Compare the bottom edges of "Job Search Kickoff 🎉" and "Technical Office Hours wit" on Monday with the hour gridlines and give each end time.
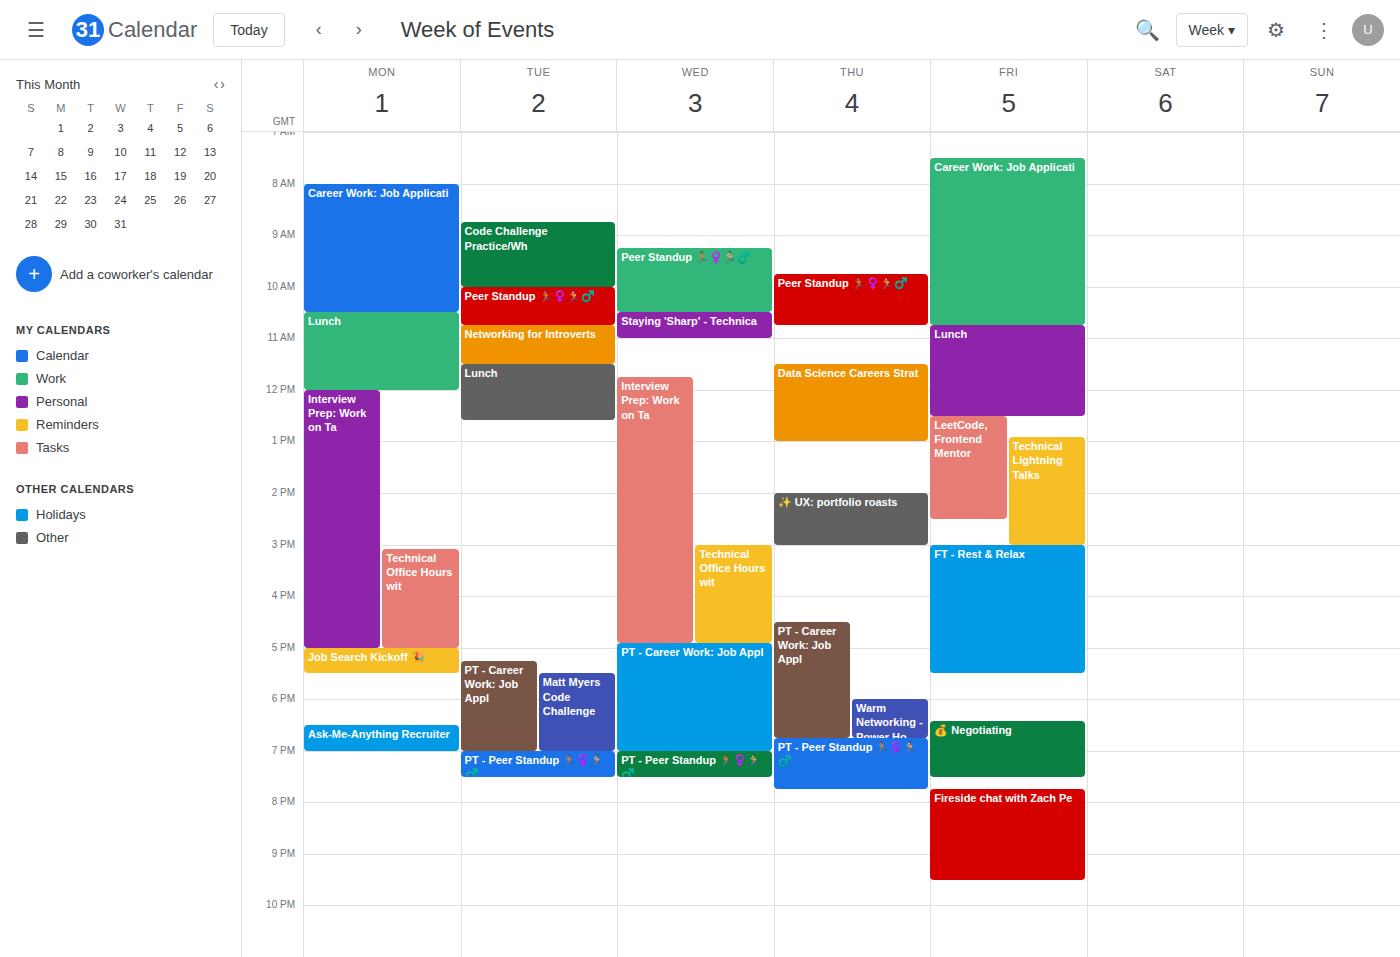
"Job Search Kickoff 🎉": 5:30 PM, halfway between the 5 PM and 6 PM lines. "Technical Office Hours wit": 5:00 PM, exactly on the 5 PM line.